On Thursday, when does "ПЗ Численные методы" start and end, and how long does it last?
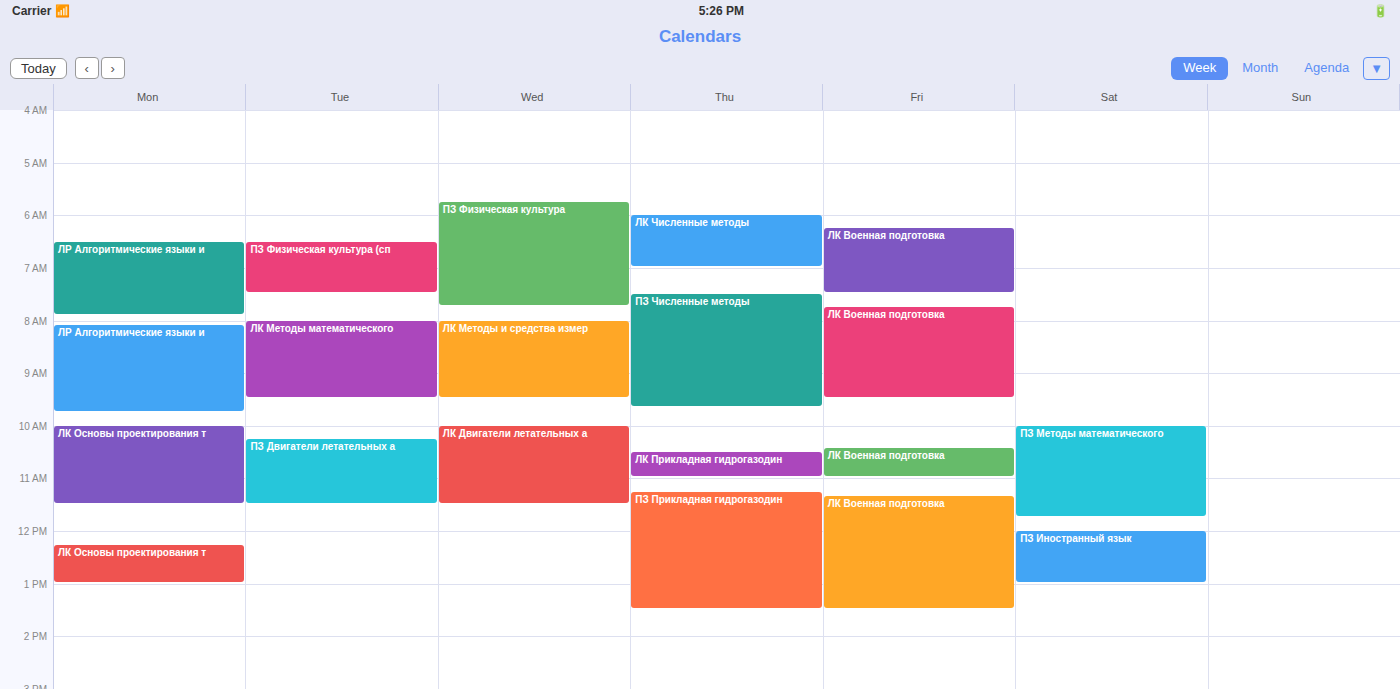
7:30 AM to 9:40 AM, 2 hours 10 minutes